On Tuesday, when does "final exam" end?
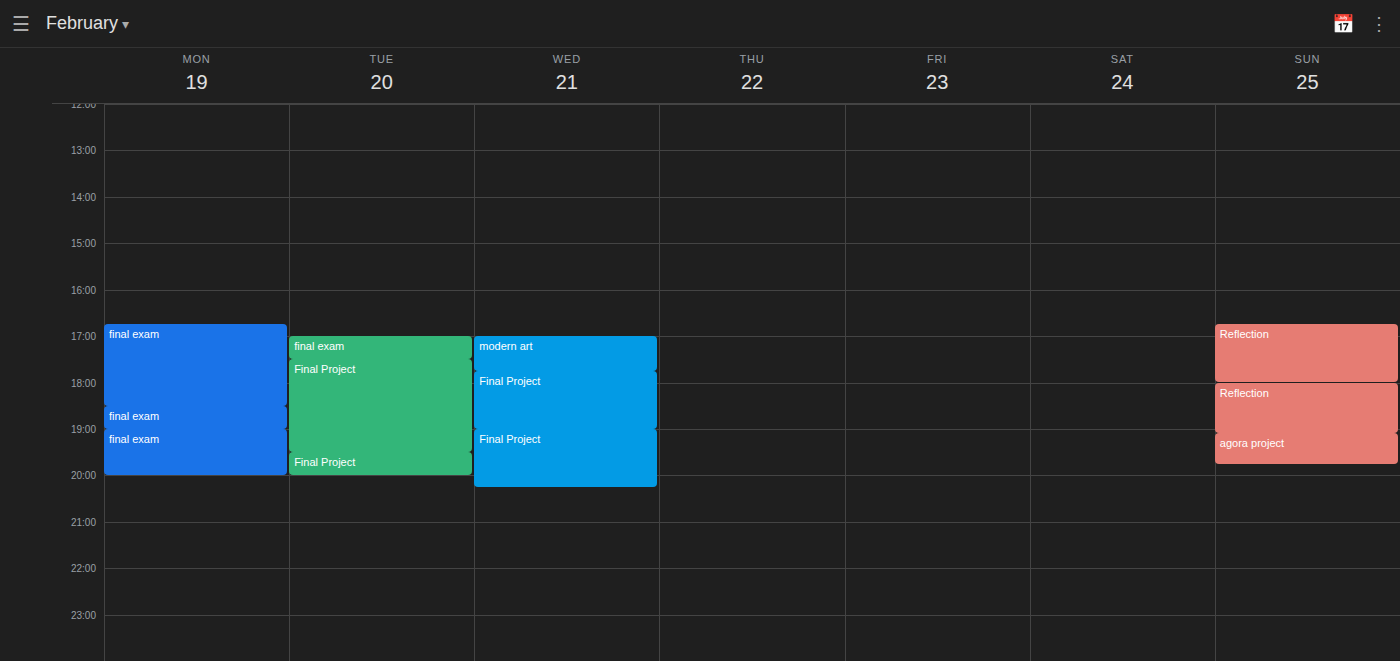
5:30 PM